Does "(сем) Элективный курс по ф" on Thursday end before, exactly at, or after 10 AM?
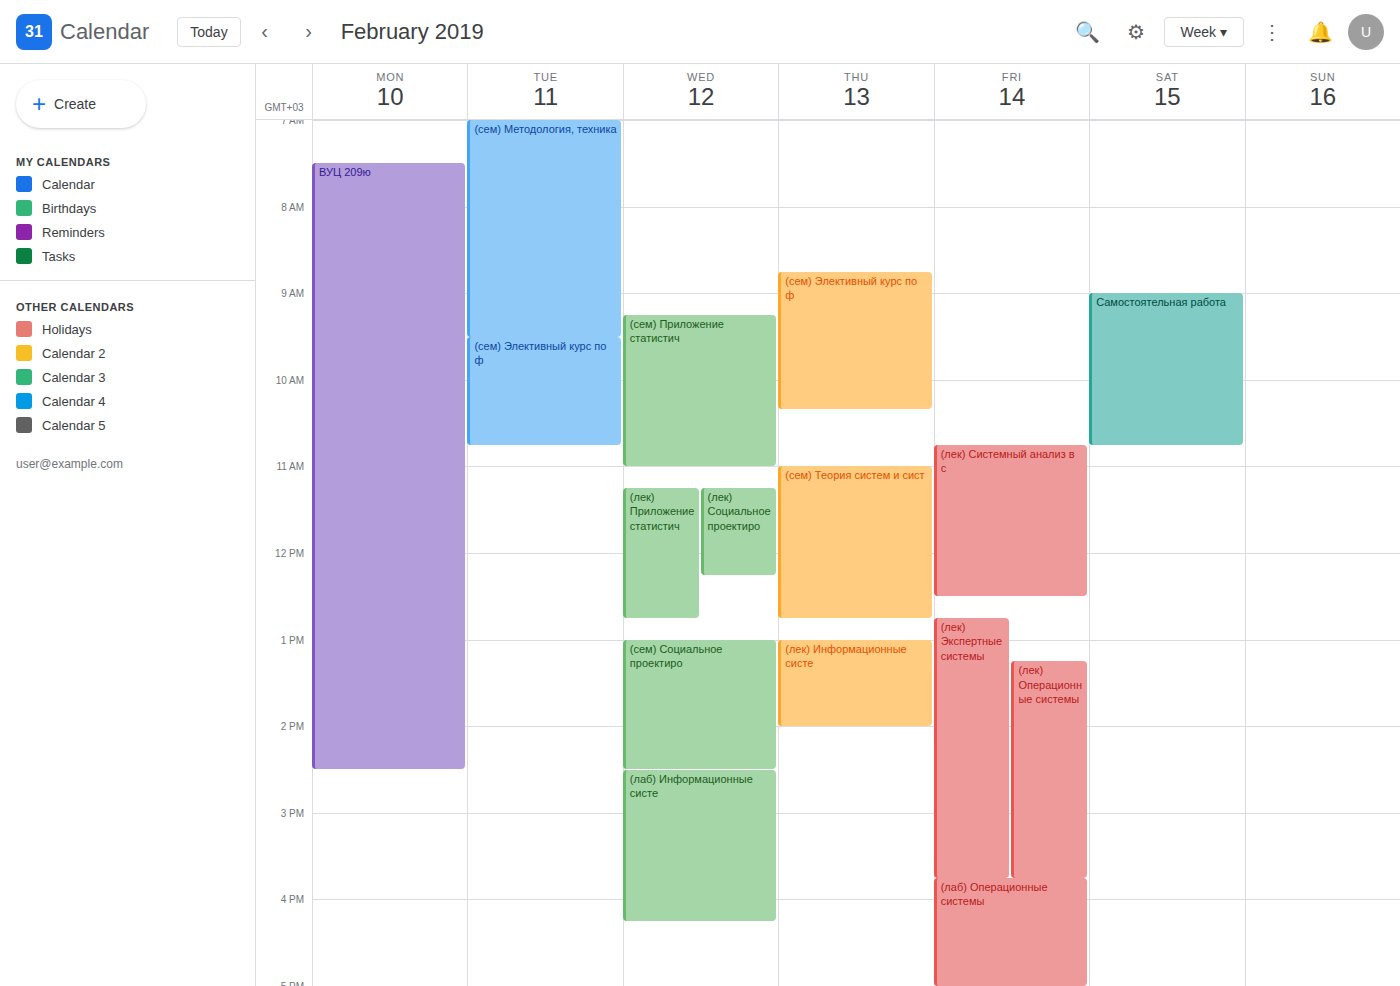
10:20 AM -- after 10 AM, 20 minutes below the 10 AM line.